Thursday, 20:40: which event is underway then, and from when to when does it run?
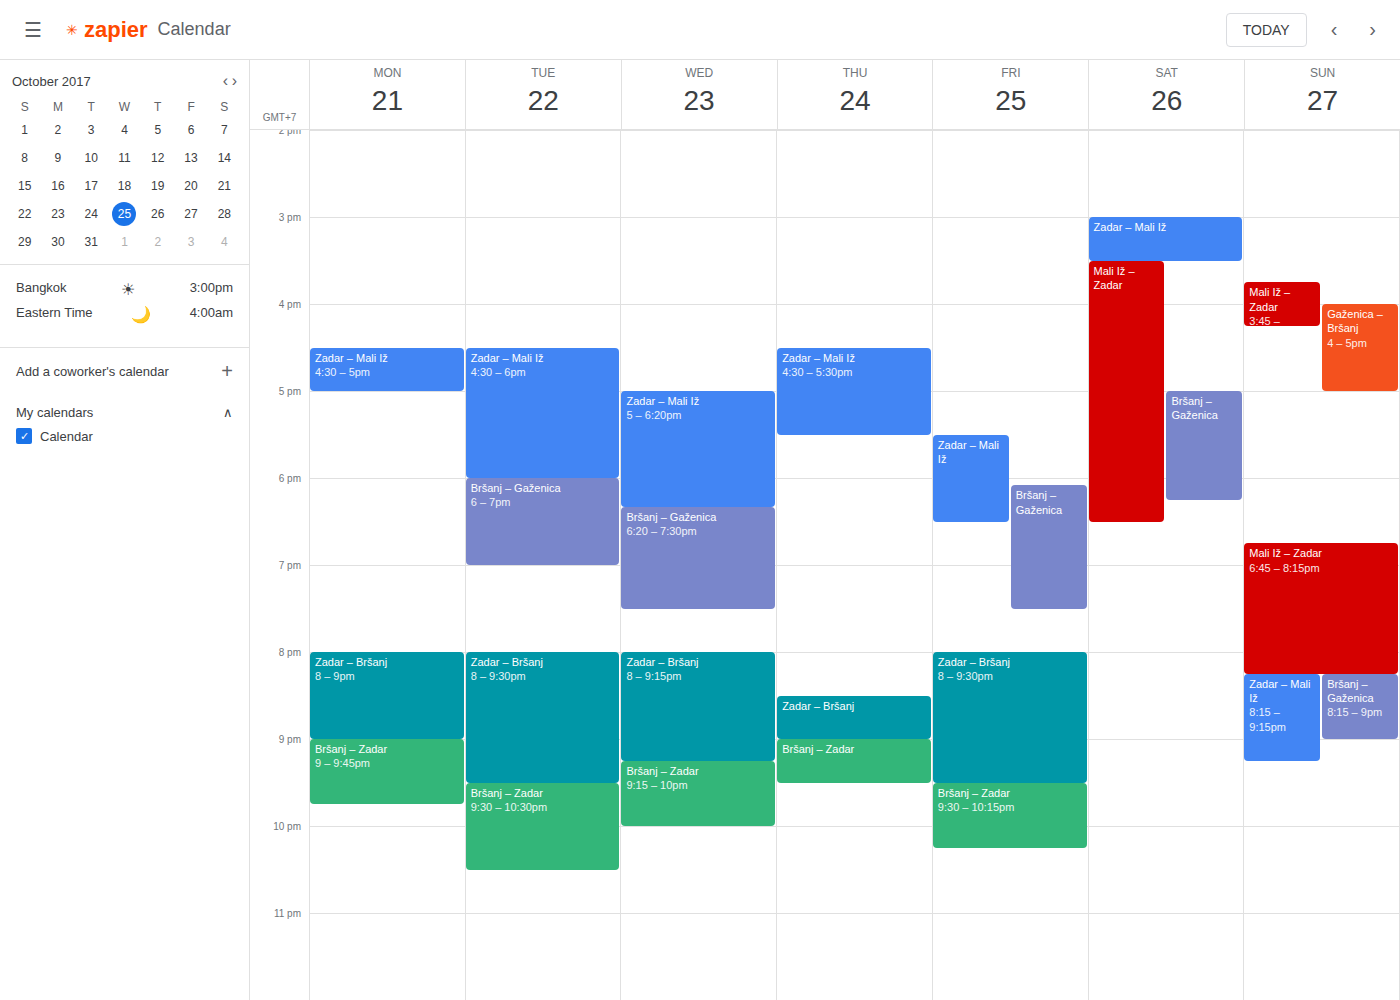
"Zadar – Bršanj", 20:30 to 21:00